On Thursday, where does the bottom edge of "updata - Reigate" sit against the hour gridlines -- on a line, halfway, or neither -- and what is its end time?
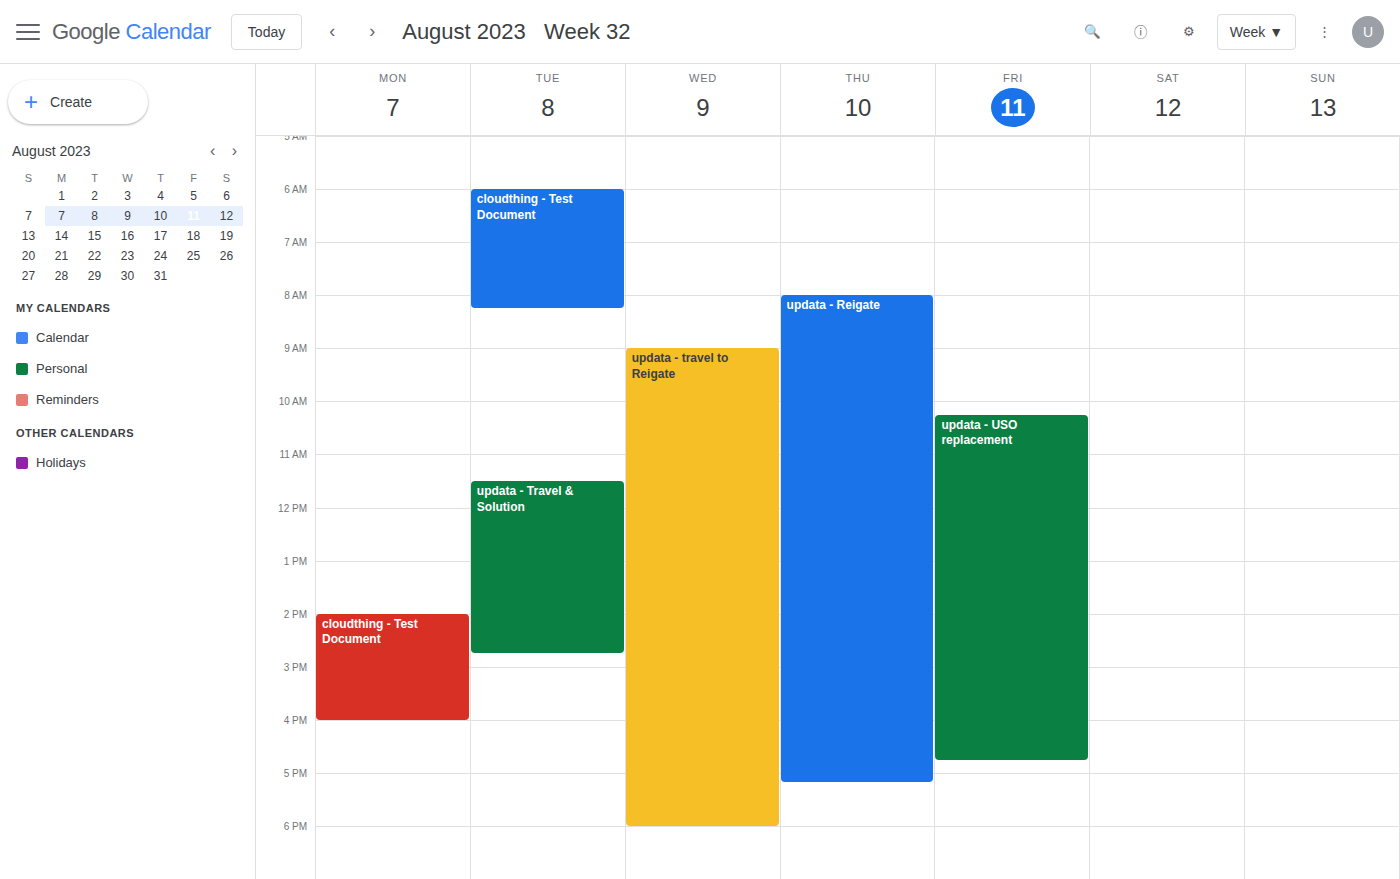
5:10 PM -- neither: 10 minutes below the 5 PM line and 50 minutes above the 6 PM line.